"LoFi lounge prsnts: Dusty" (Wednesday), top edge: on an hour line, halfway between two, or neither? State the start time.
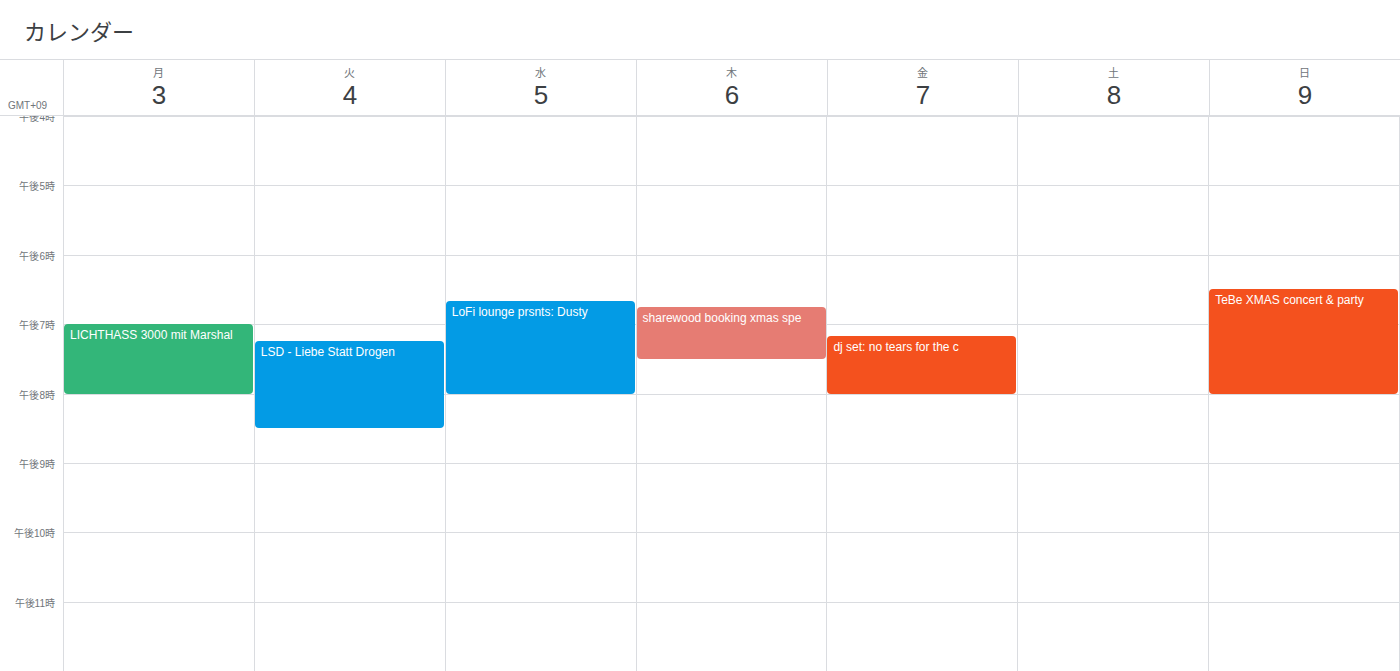
6:40 PM -- neither: 40 minutes below the 6 PM line and 20 minutes above the 7 PM line.